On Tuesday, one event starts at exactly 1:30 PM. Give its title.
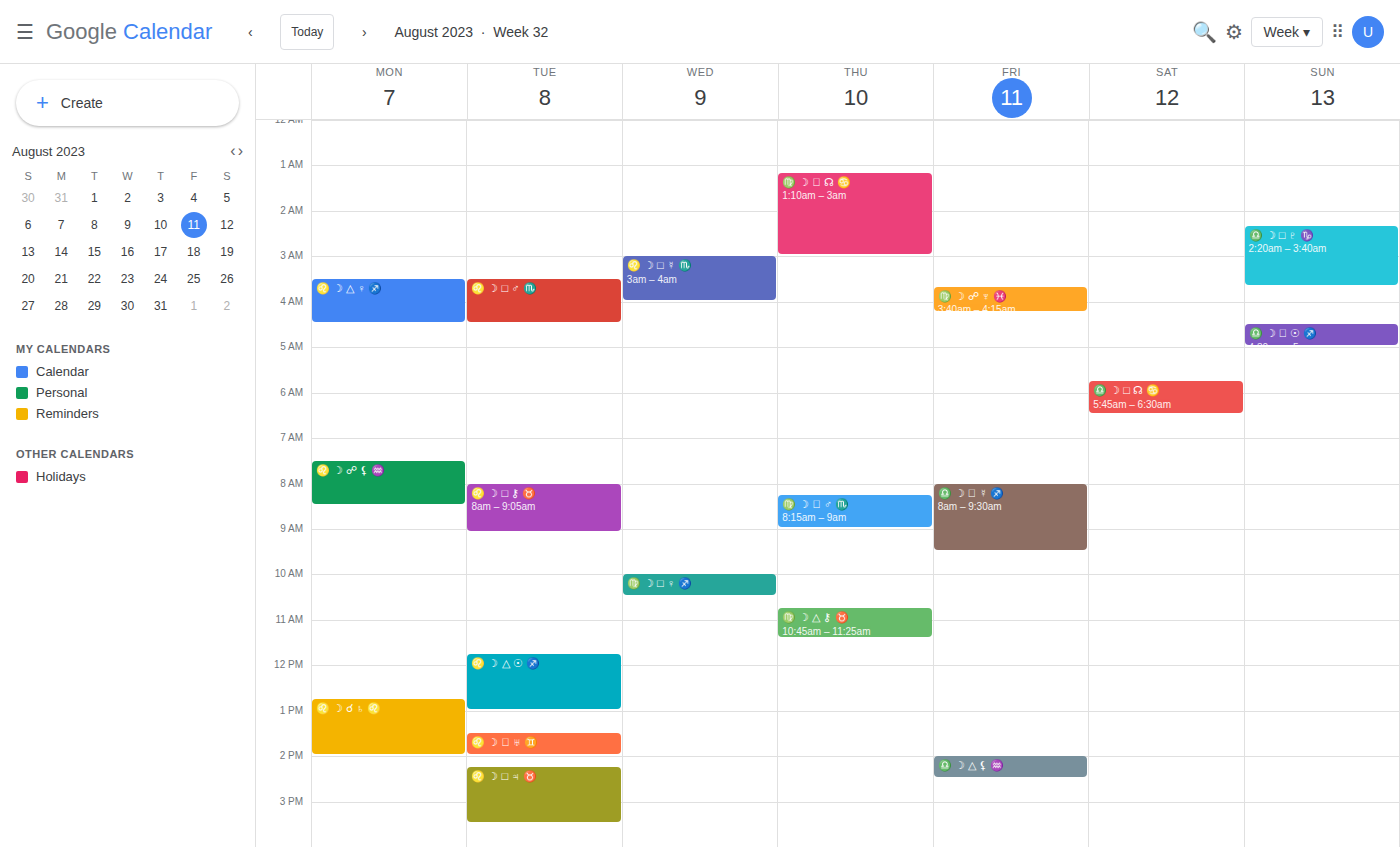
"♌️ ☽ ⚹ ♅ ♊️"